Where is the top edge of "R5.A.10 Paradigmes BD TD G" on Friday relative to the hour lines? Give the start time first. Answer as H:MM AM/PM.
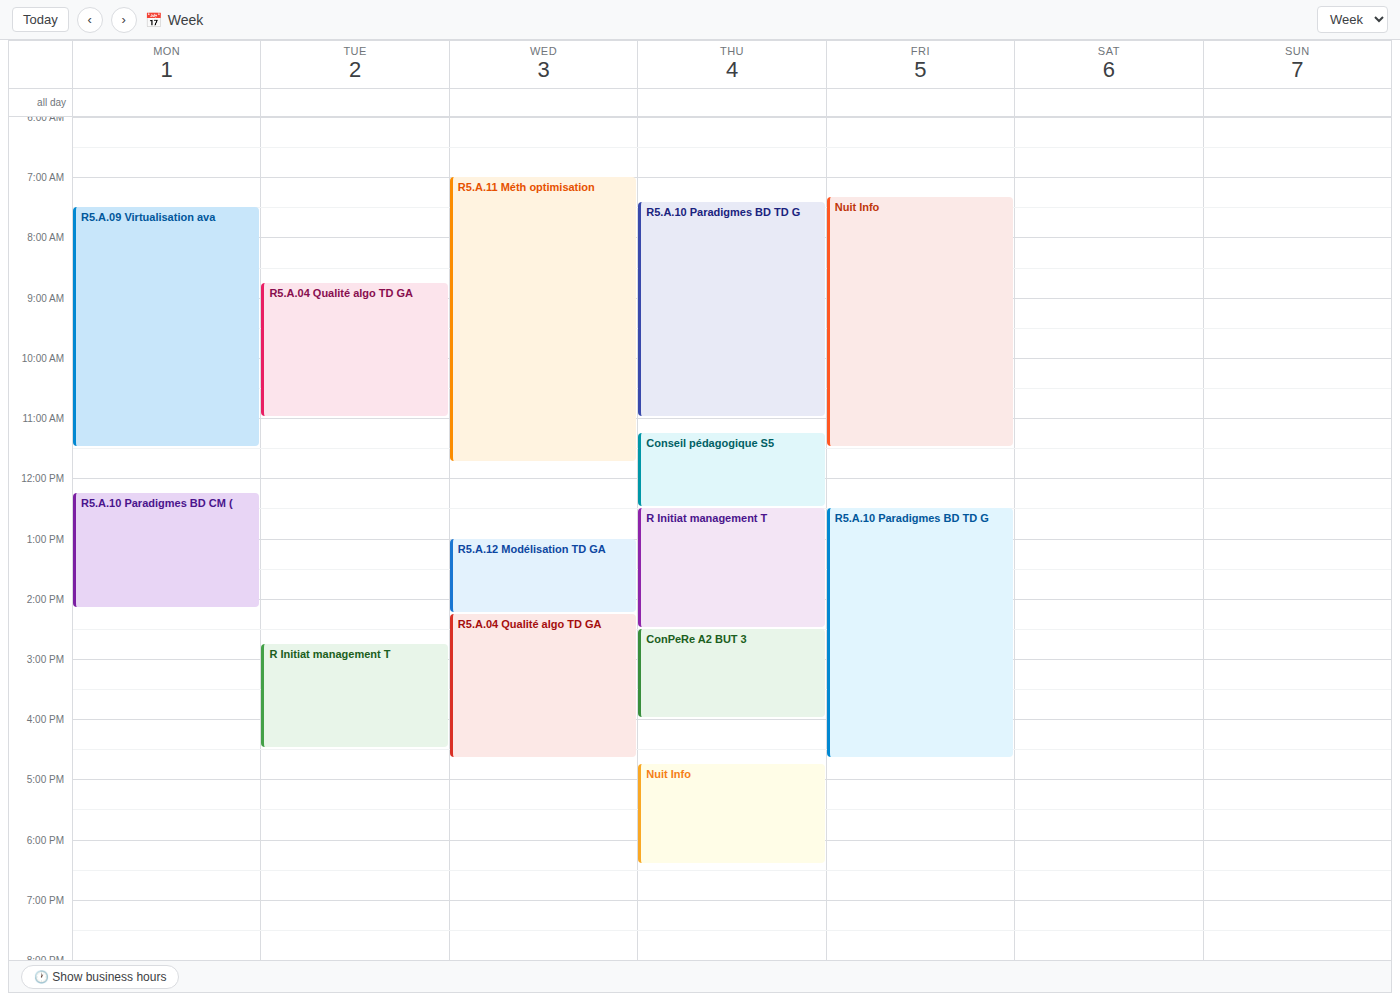
12:30 PM -- halfway between the 12 PM and 1 PM lines.